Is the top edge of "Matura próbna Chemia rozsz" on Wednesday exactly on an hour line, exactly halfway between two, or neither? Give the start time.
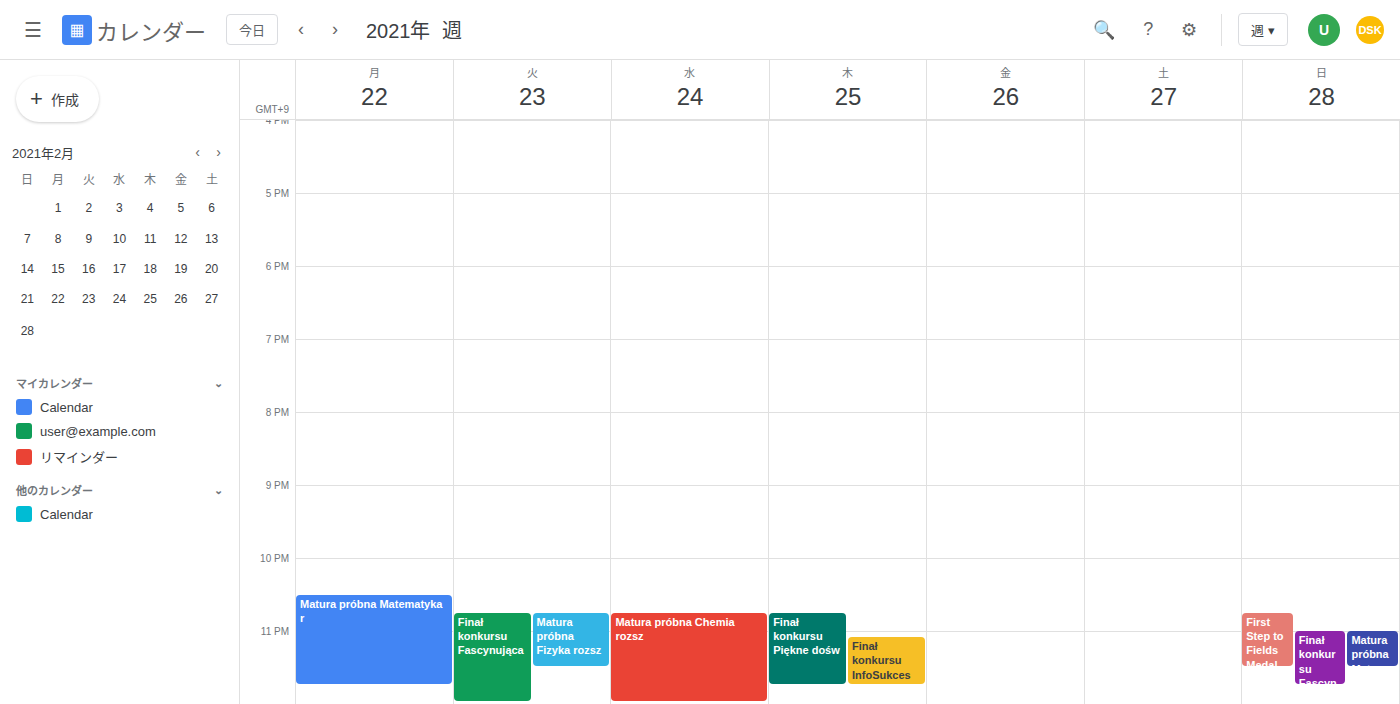
10:45 PM -- neither: three quarters of the way from the 10 PM line to the 11 PM line.